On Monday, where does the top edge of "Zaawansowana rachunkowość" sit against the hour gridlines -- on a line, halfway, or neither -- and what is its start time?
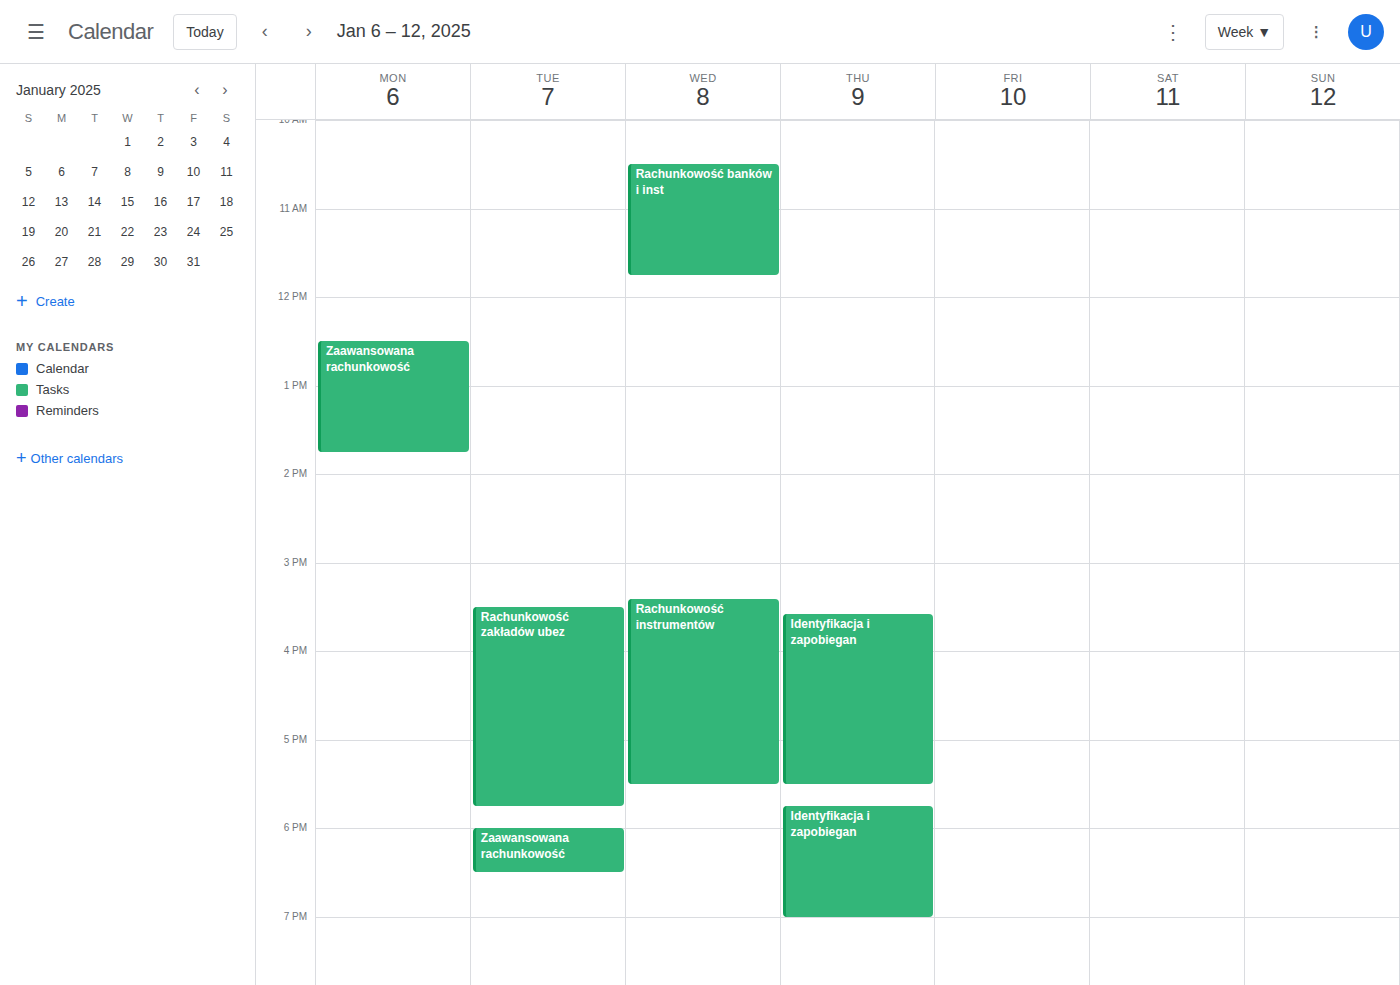
12:30 PM -- halfway between the 12 PM and 1 PM lines.